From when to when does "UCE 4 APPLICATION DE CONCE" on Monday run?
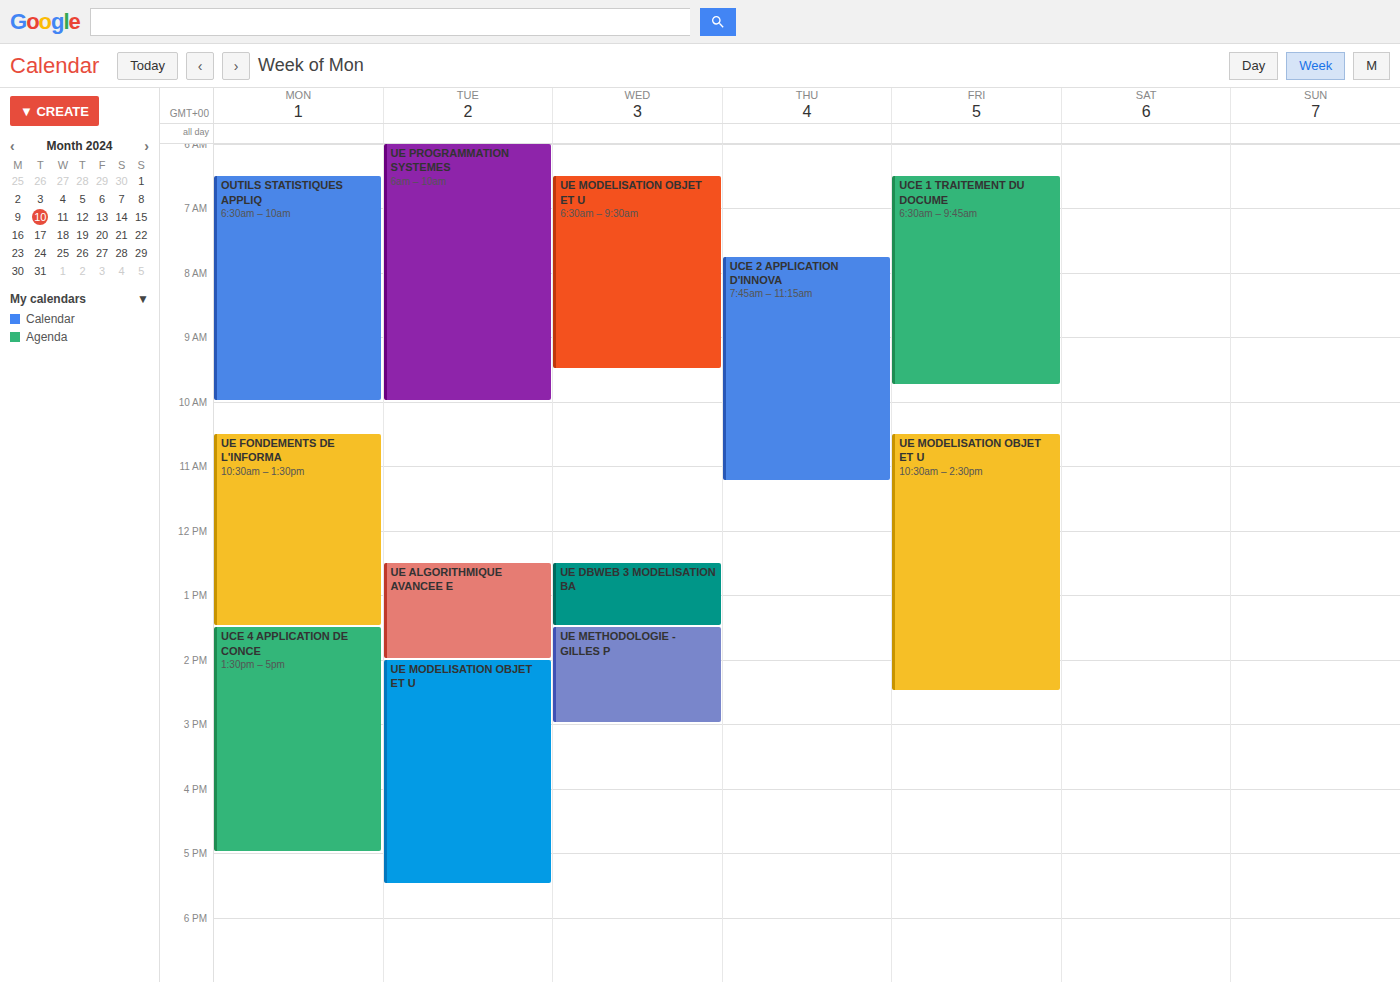
1:30 PM to 5:00 PM